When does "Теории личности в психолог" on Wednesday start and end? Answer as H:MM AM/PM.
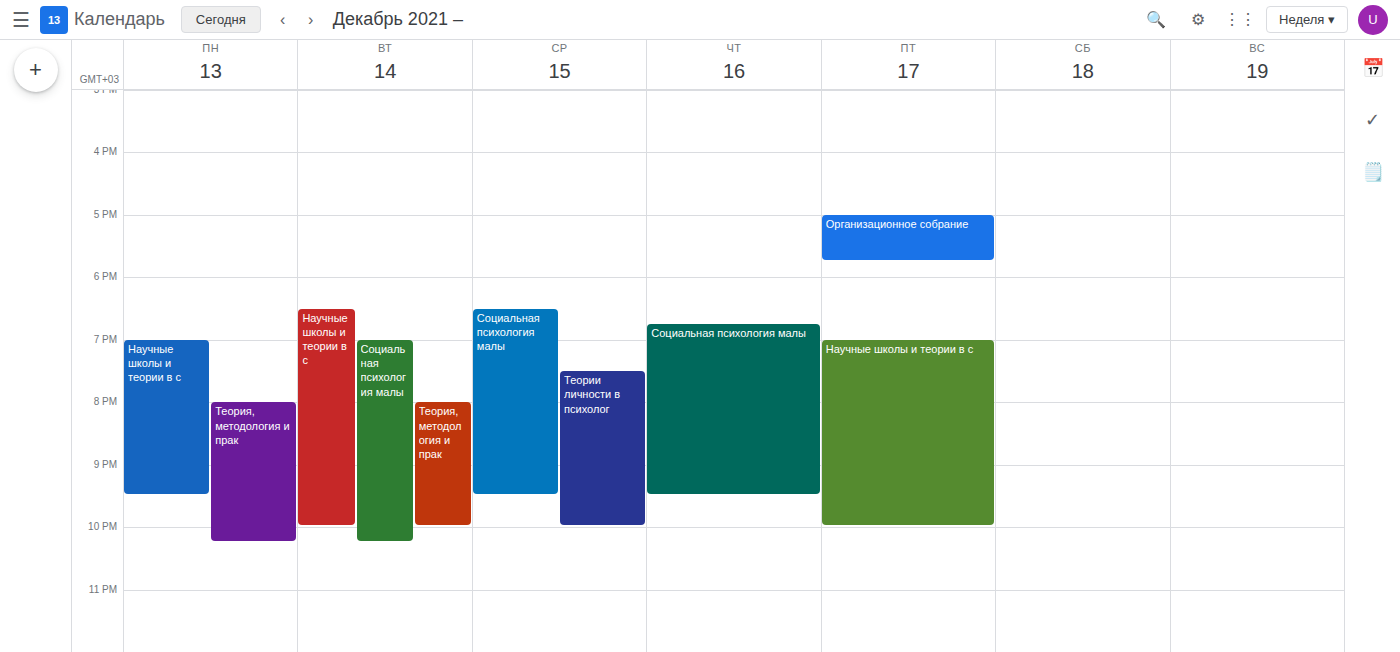
7:30 PM to 10:00 PM